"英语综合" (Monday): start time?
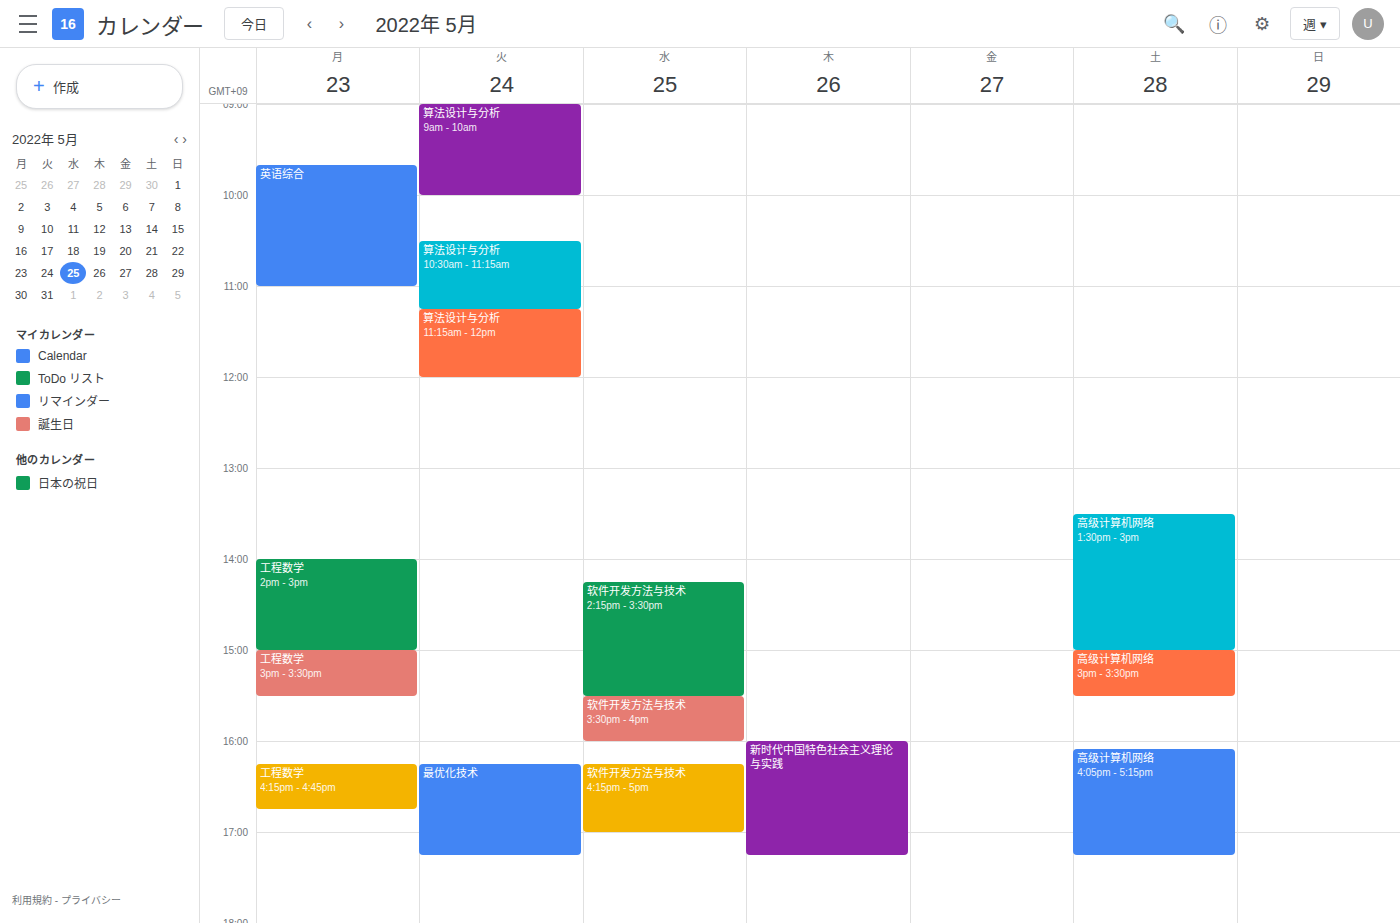
9:40 AM